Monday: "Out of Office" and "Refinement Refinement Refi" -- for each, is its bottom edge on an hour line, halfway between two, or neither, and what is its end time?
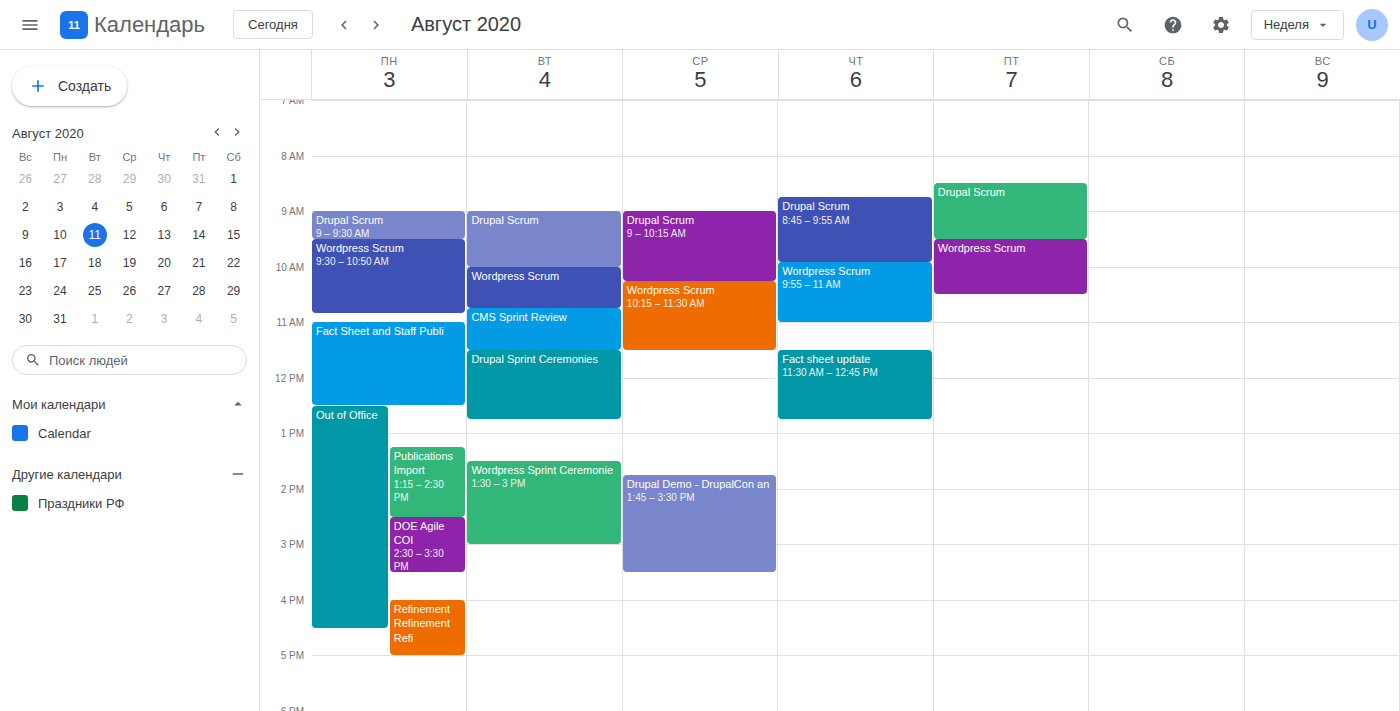
"Out of Office": 16:30, halfway between the 16:00 and 17:00 lines. "Refinement Refinement Refi": 17:00, exactly on the 17:00 line.